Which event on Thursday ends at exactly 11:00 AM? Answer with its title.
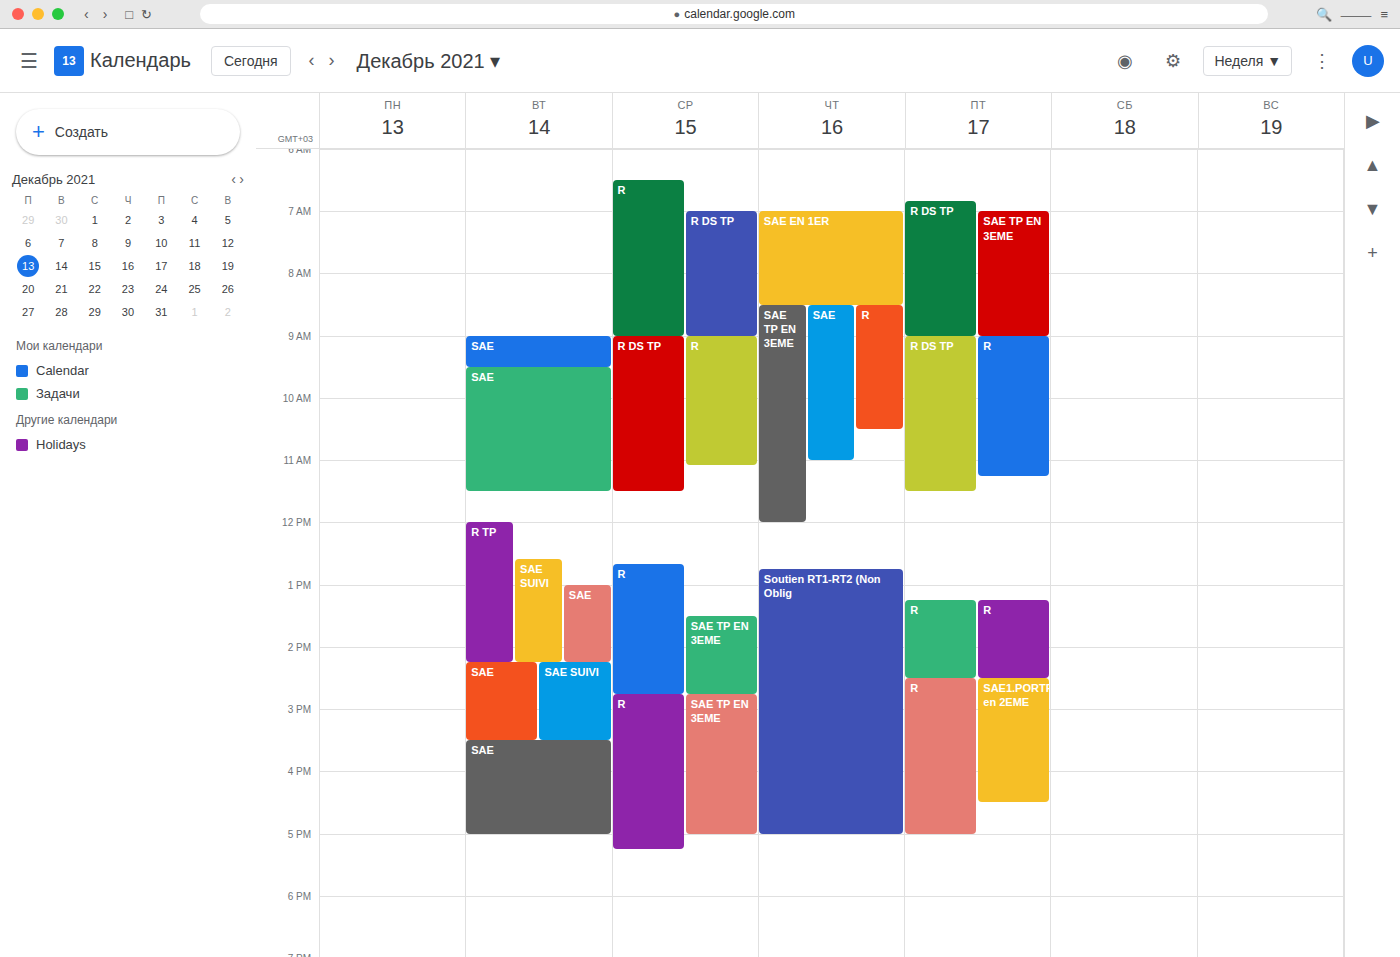
"SAE"